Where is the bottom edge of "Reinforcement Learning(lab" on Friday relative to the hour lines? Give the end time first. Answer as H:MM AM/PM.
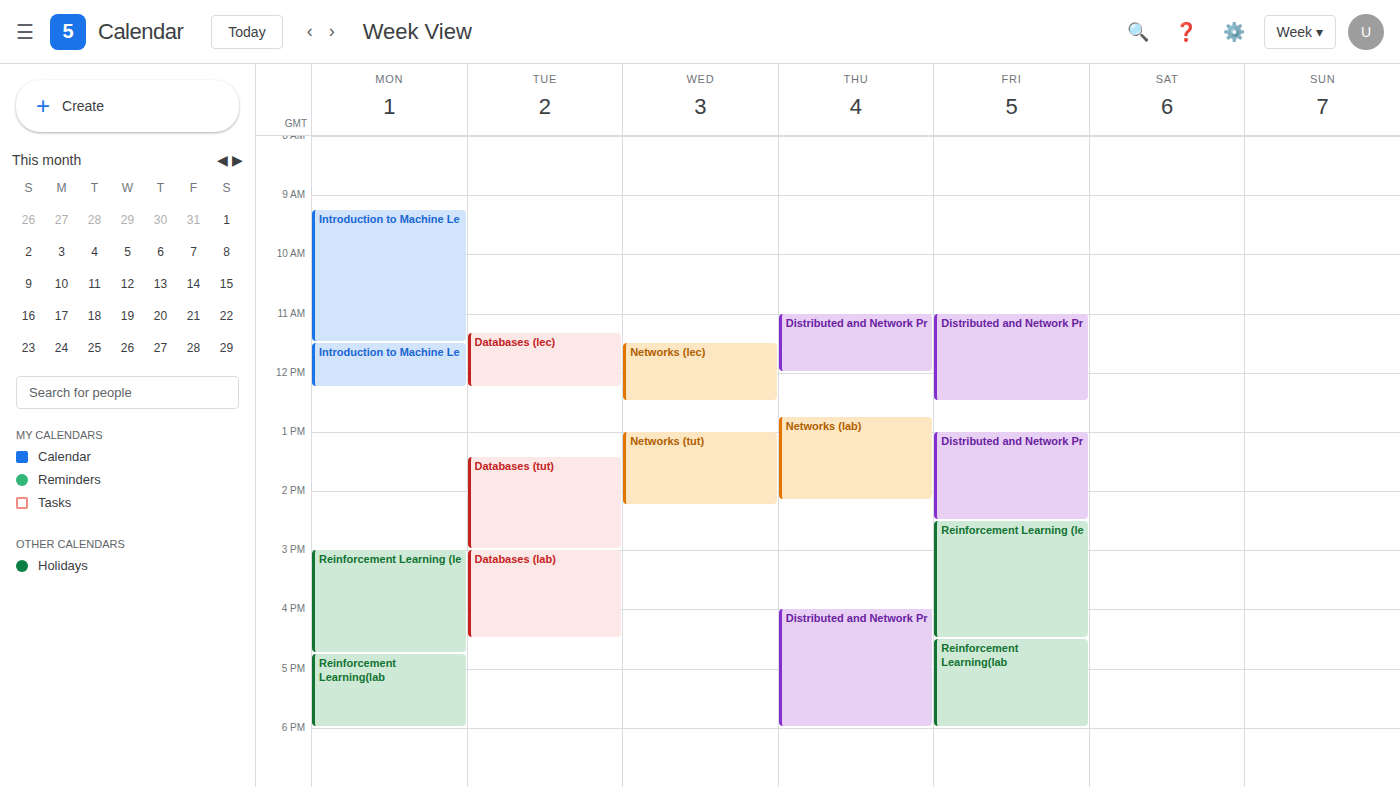
6:00 PM -- exactly on the 6 PM line.